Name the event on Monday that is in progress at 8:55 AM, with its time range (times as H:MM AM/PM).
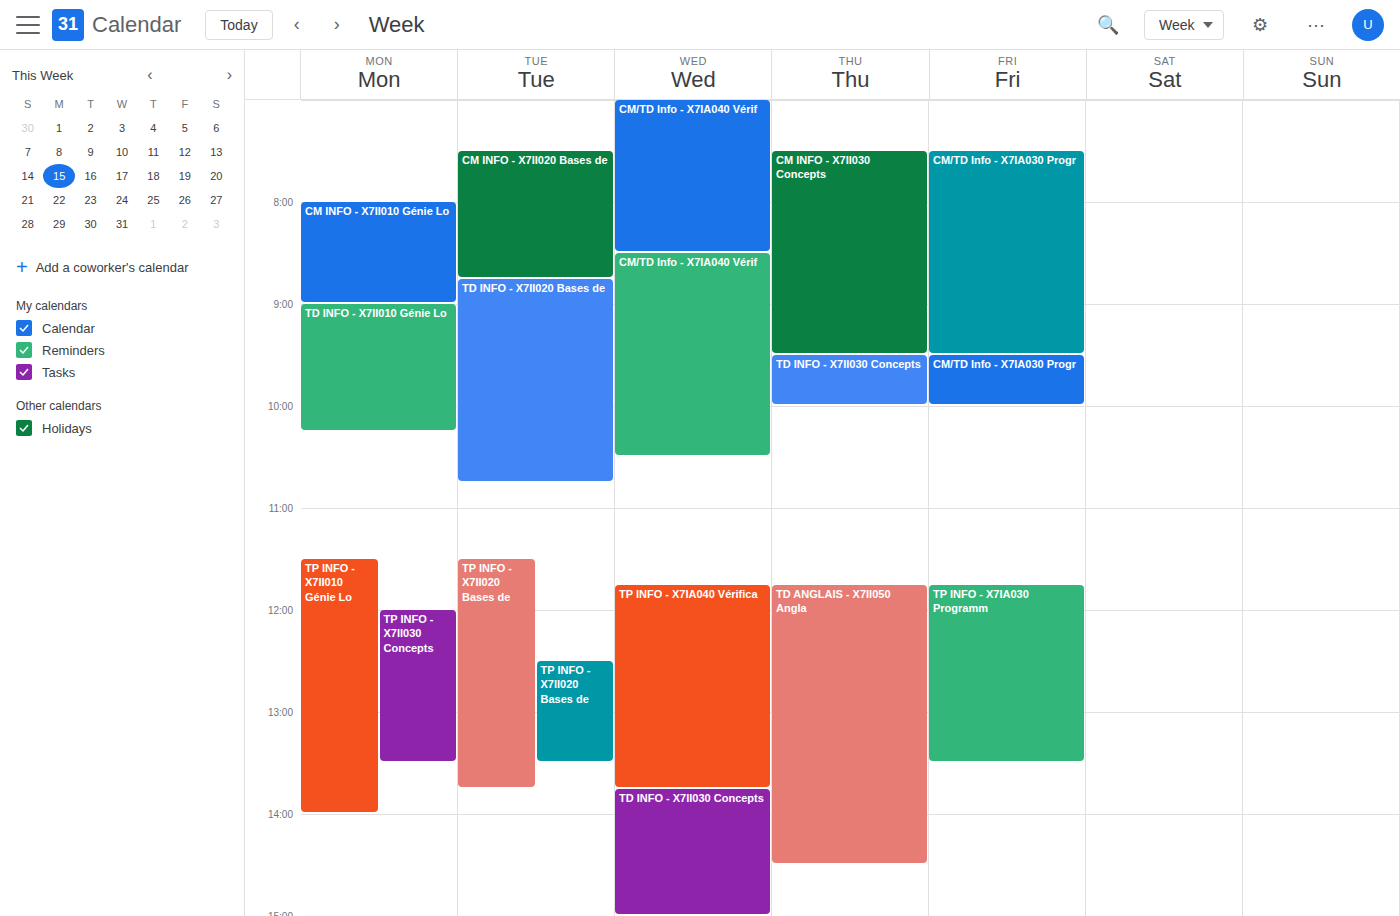
"CM INFO - X7II010 Génie Lo", 8:00 AM to 9:00 AM